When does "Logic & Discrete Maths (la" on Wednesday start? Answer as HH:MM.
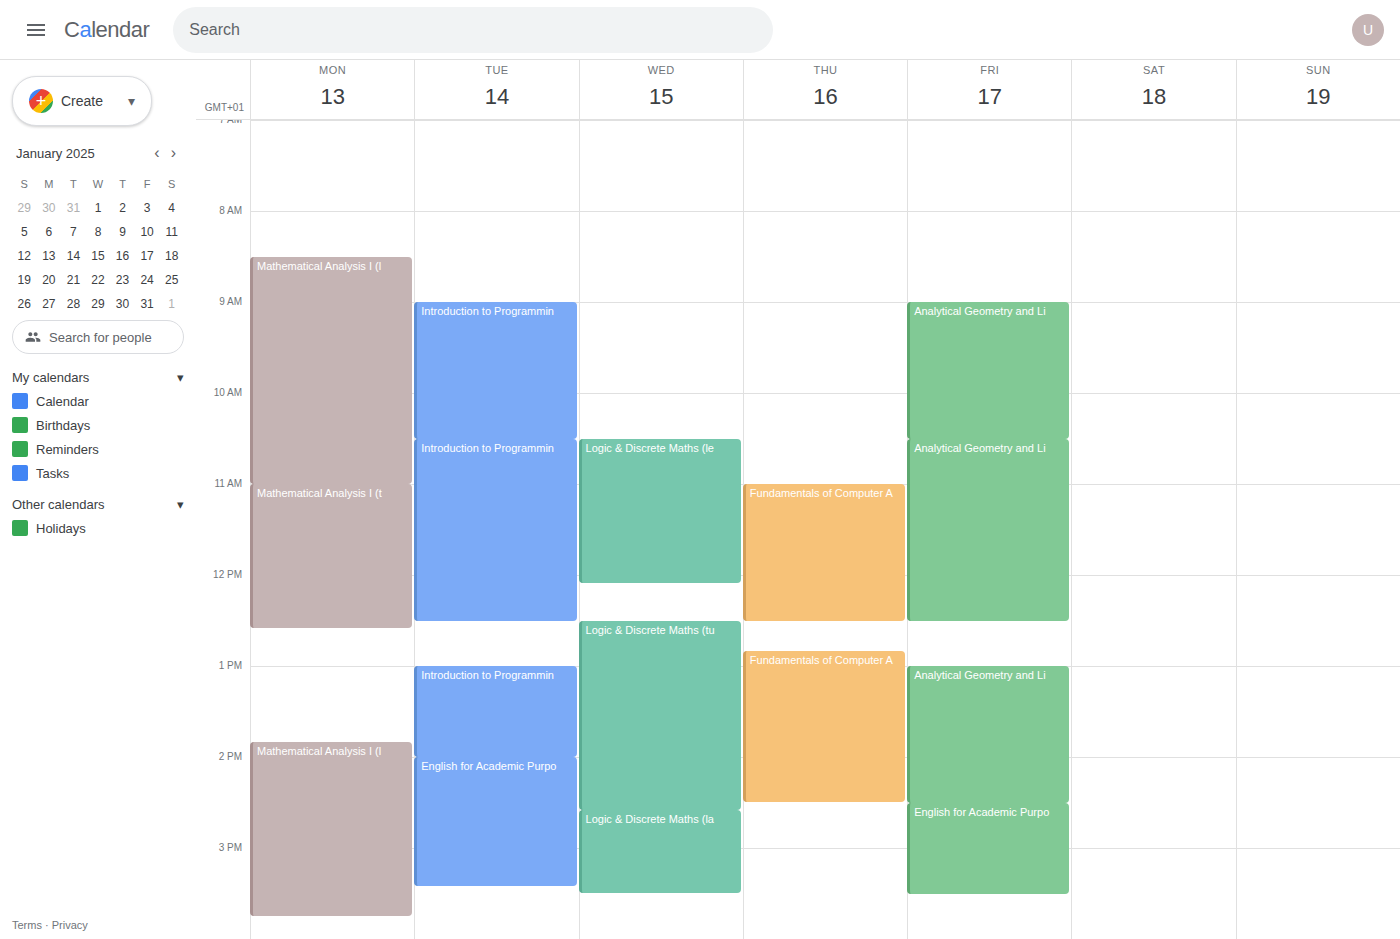
14:35